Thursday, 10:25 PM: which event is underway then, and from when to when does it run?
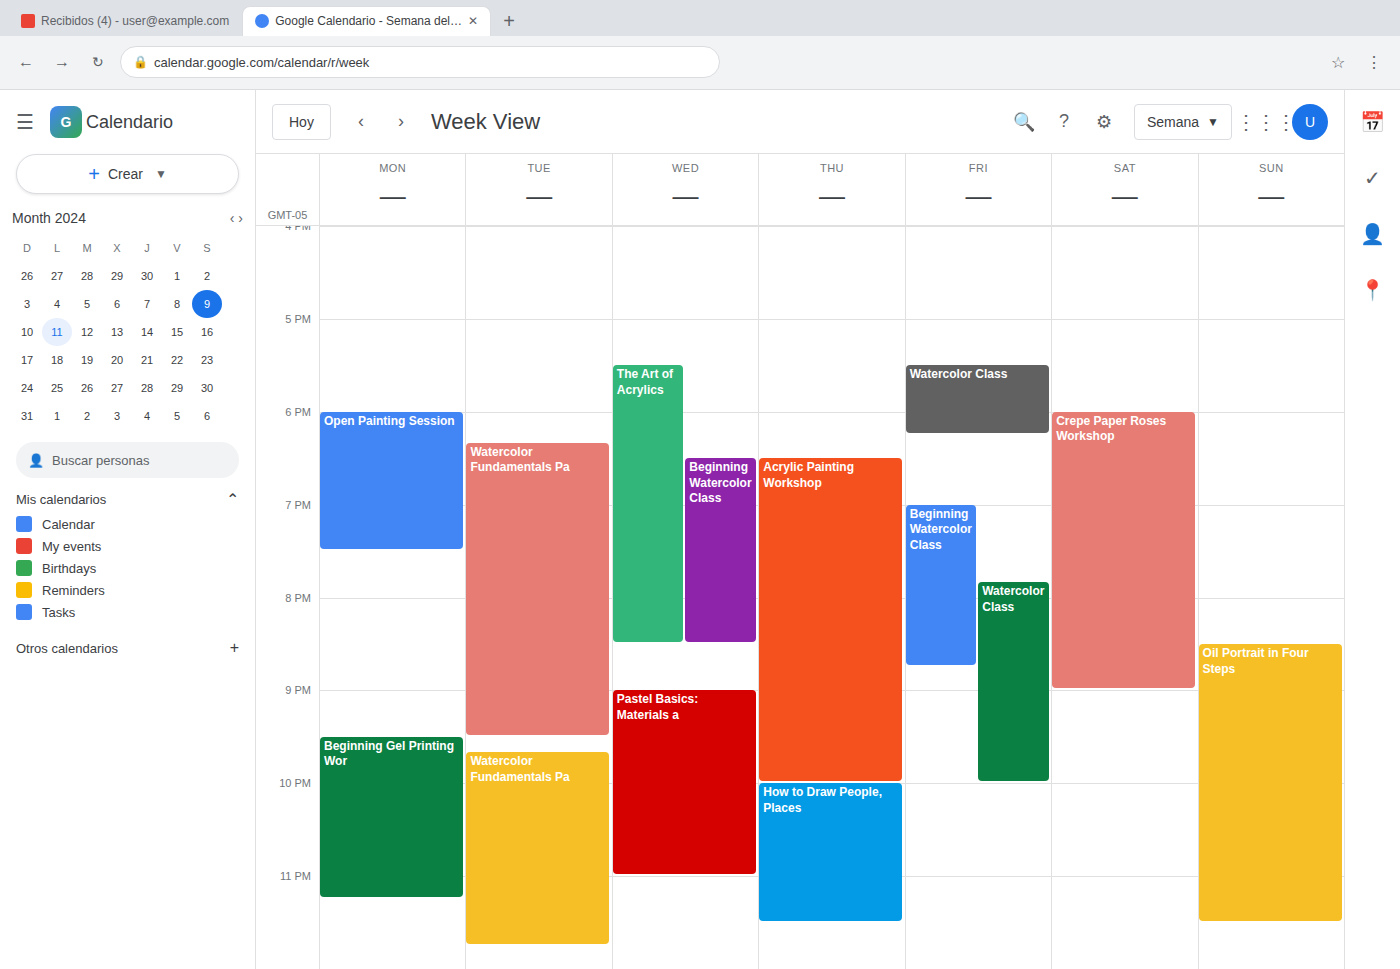
"How to Draw People, Places", 10:00 PM to 11:30 PM